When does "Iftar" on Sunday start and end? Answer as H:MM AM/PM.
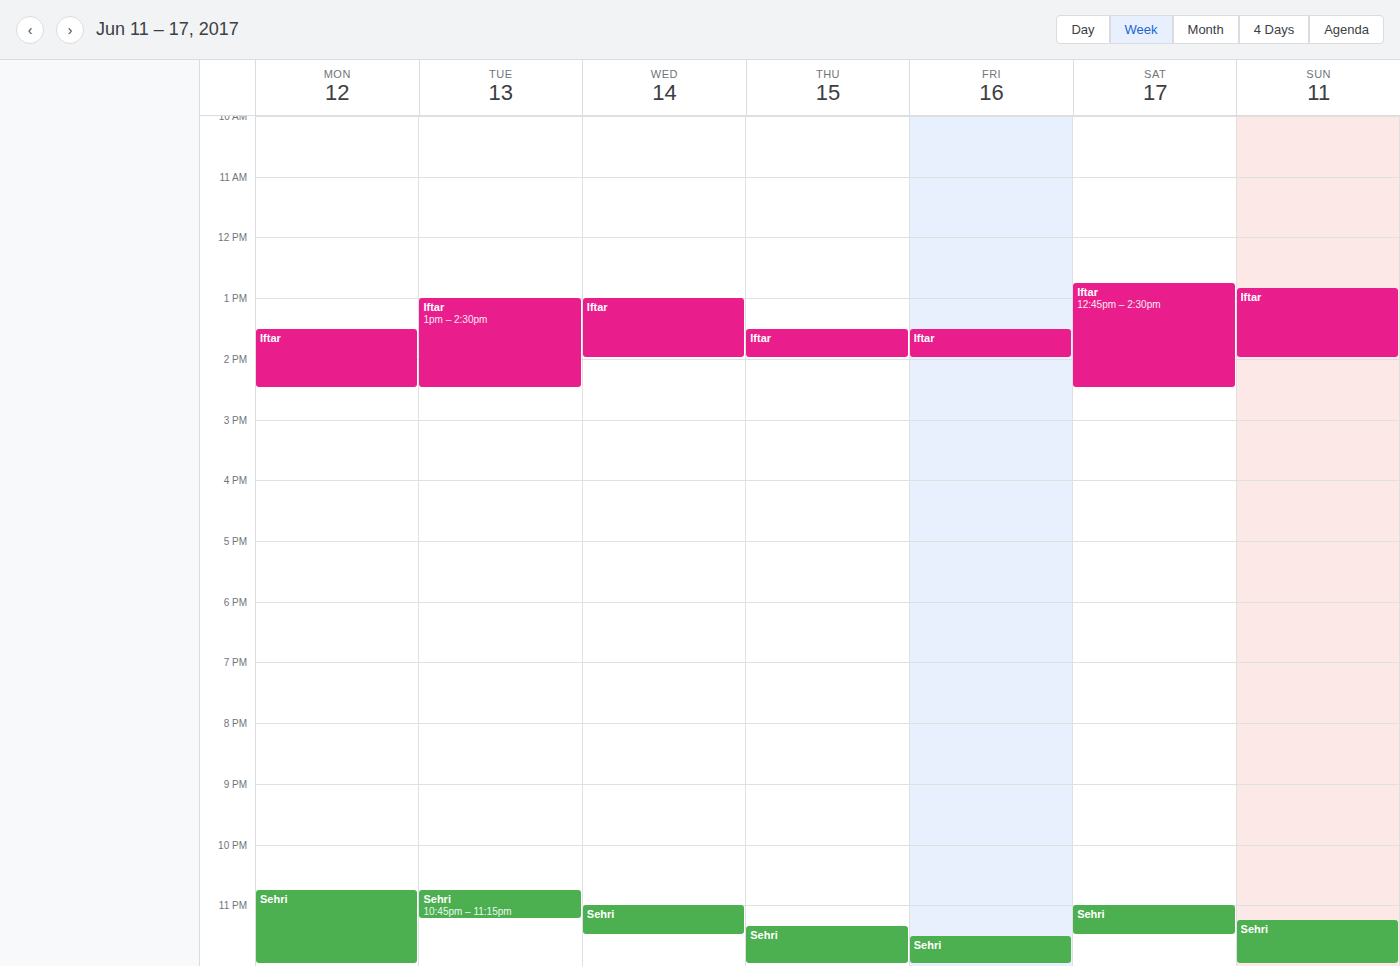
12:50 PM to 2:00 PM